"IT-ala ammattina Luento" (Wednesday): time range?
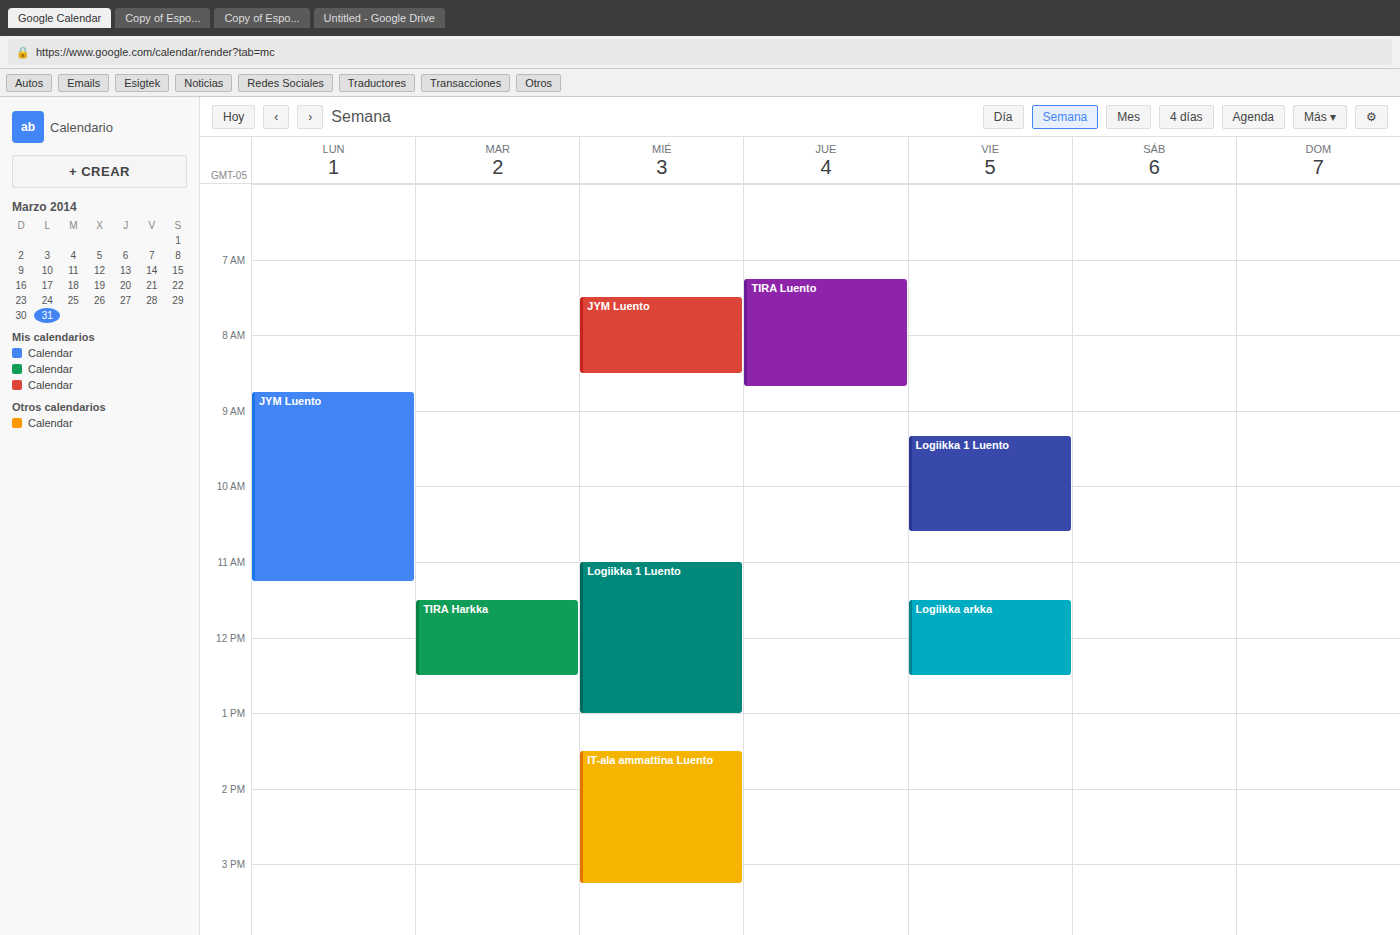
1:30 PM to 3:15 PM